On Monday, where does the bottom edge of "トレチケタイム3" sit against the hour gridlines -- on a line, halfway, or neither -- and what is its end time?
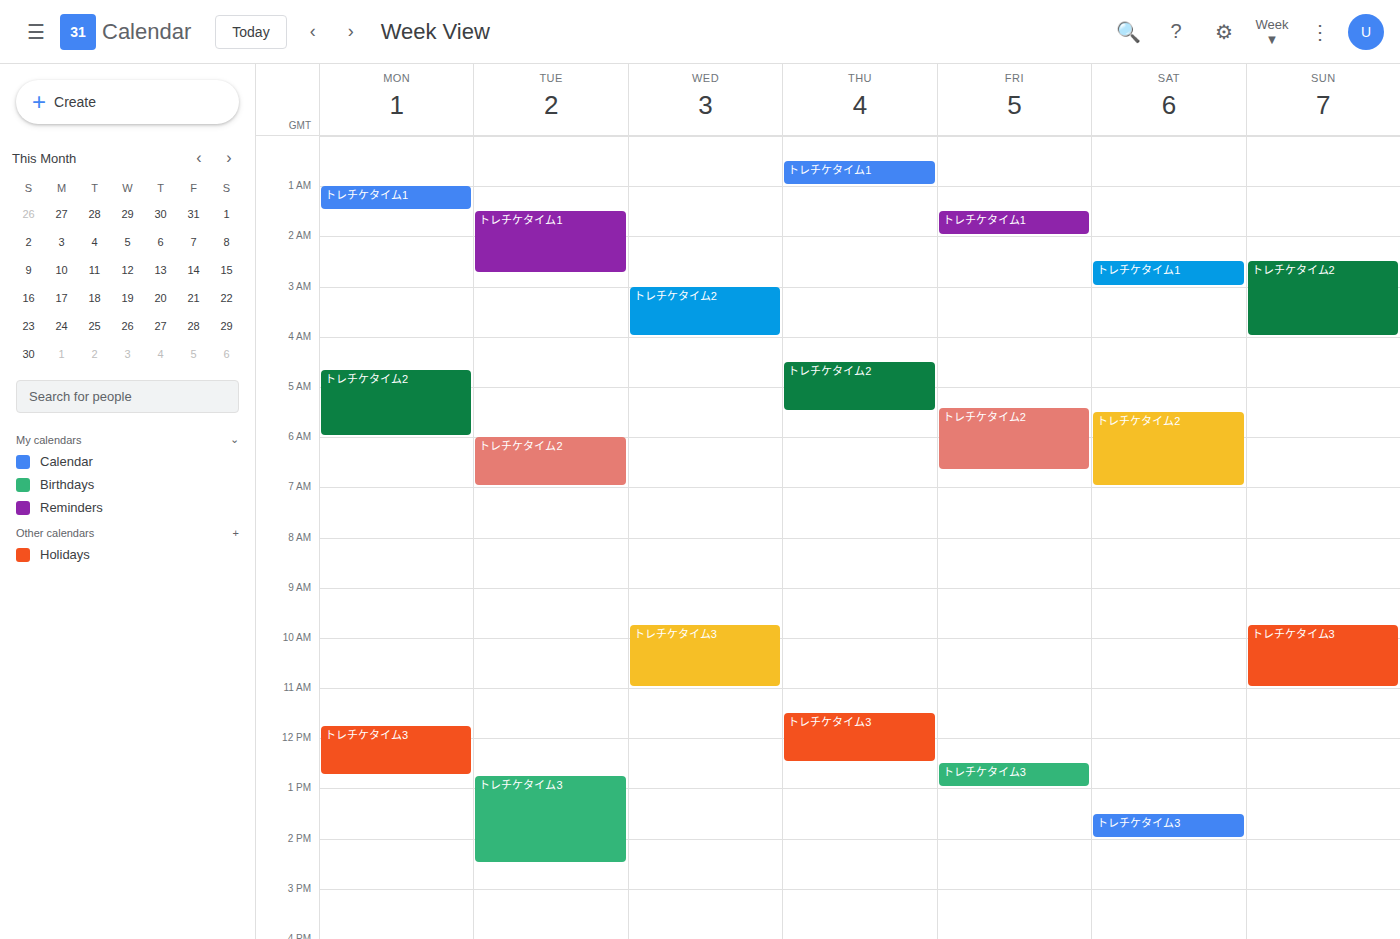
12:45 PM -- neither: three quarters of the way from the 12 PM line to the 1 PM line.